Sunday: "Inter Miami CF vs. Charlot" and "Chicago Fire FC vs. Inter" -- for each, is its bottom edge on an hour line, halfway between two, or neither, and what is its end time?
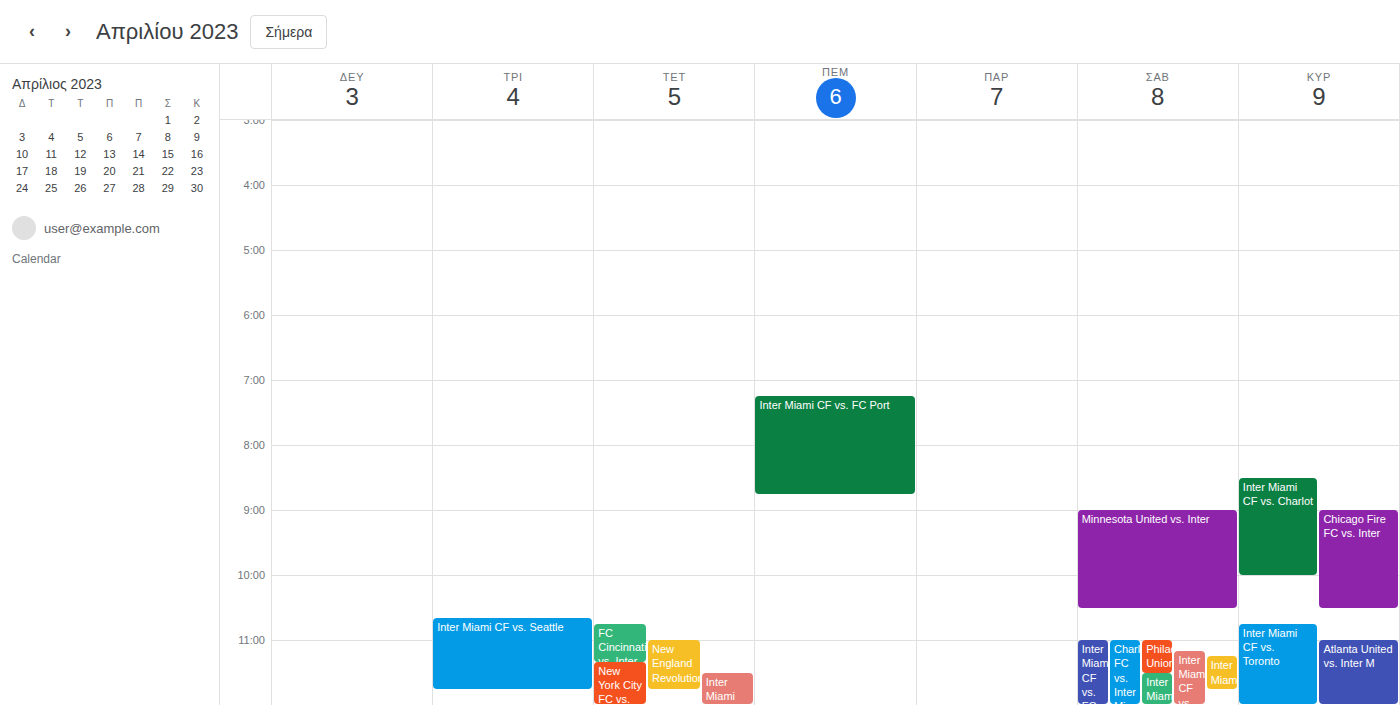
"Inter Miami CF vs. Charlot": 10:00 PM, exactly on the 10 PM line. "Chicago Fire FC vs. Inter": 10:30 PM, halfway between the 10 PM and 11 PM lines.